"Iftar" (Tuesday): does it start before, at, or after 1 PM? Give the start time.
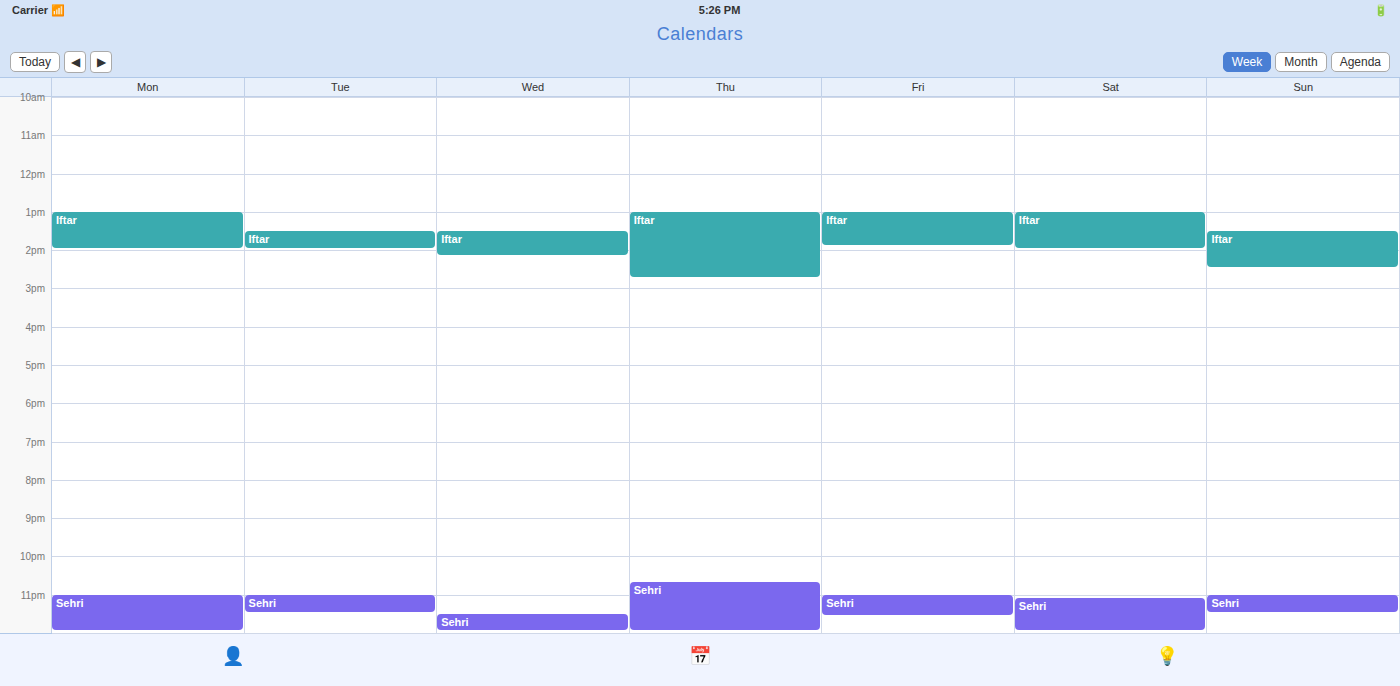
1:30 PM -- after 1 PM, 30 minutes below the 1 PM line.